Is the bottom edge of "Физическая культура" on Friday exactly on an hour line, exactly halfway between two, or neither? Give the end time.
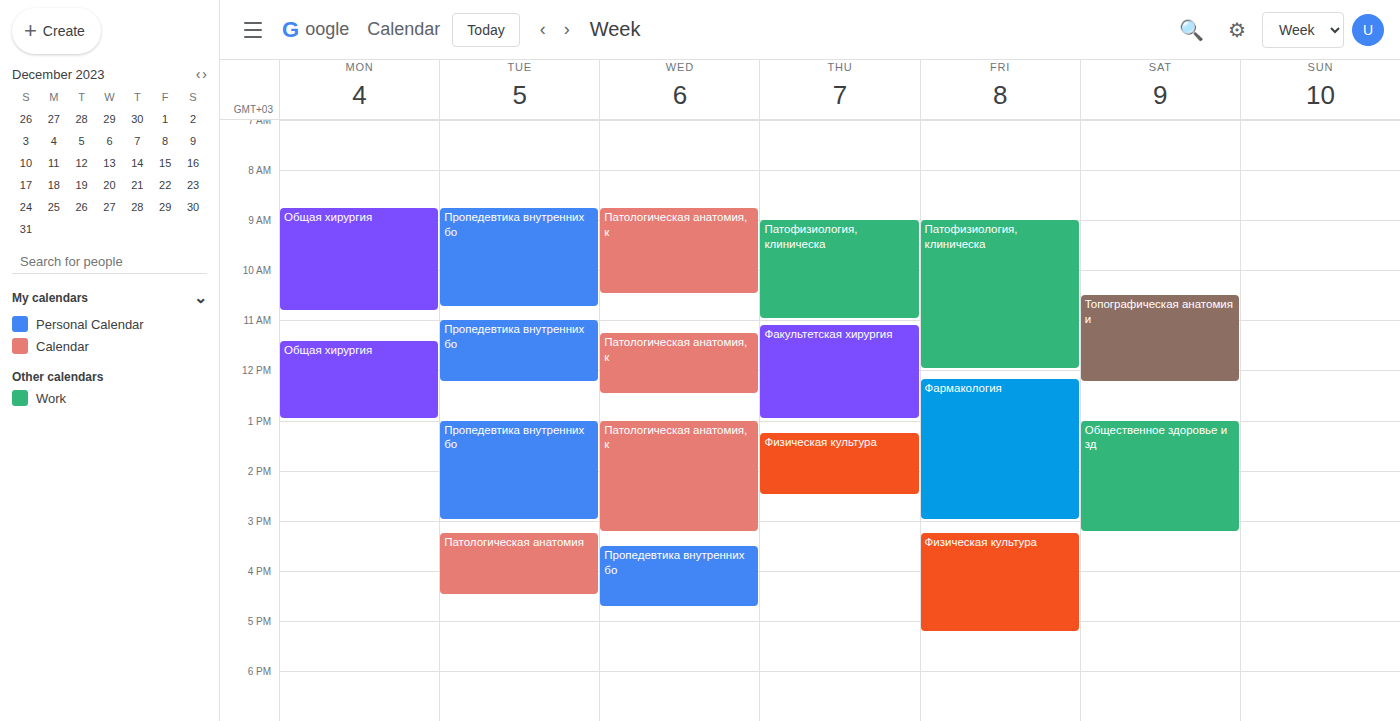
5:15 PM -- neither: a quarter of the way from the 5 PM line to the 6 PM line.